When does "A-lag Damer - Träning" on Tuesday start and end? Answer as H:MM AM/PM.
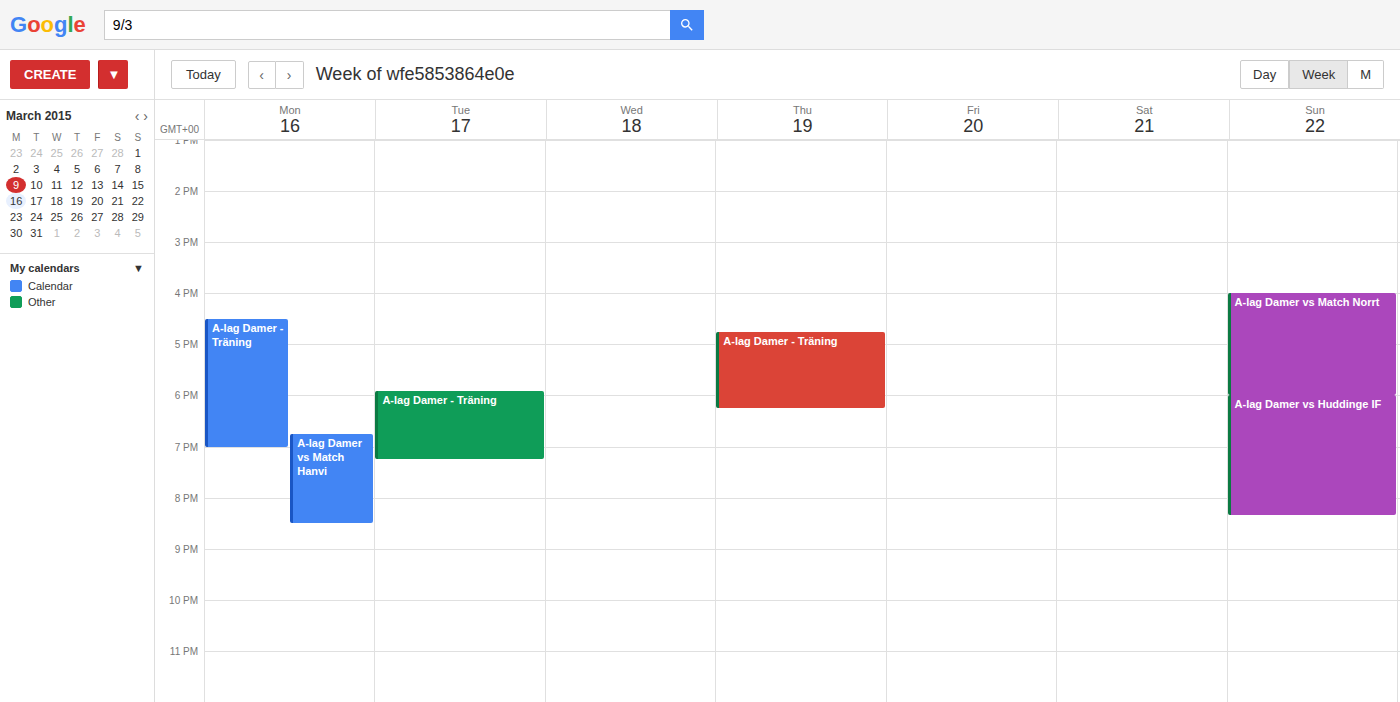
5:55 PM to 7:15 PM